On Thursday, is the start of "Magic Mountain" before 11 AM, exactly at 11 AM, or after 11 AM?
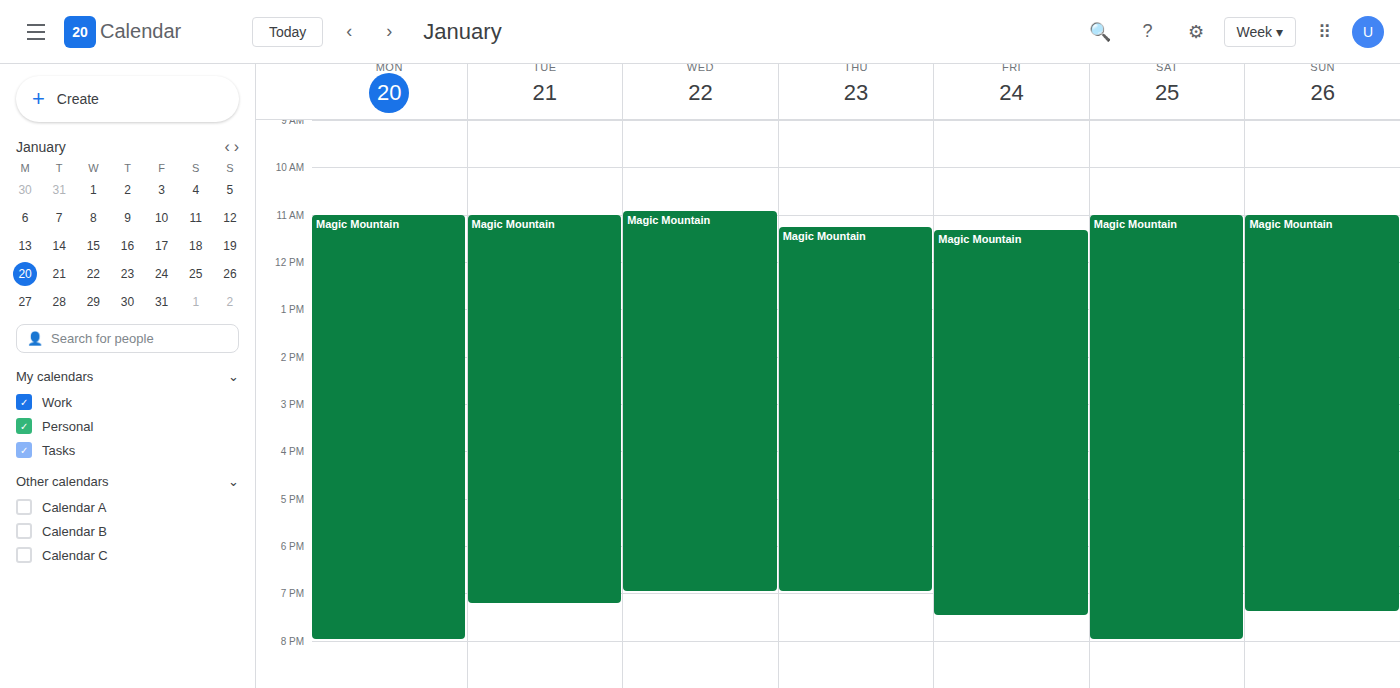
11:15 AM -- after 11 AM, 15 minutes below the 11 AM line.